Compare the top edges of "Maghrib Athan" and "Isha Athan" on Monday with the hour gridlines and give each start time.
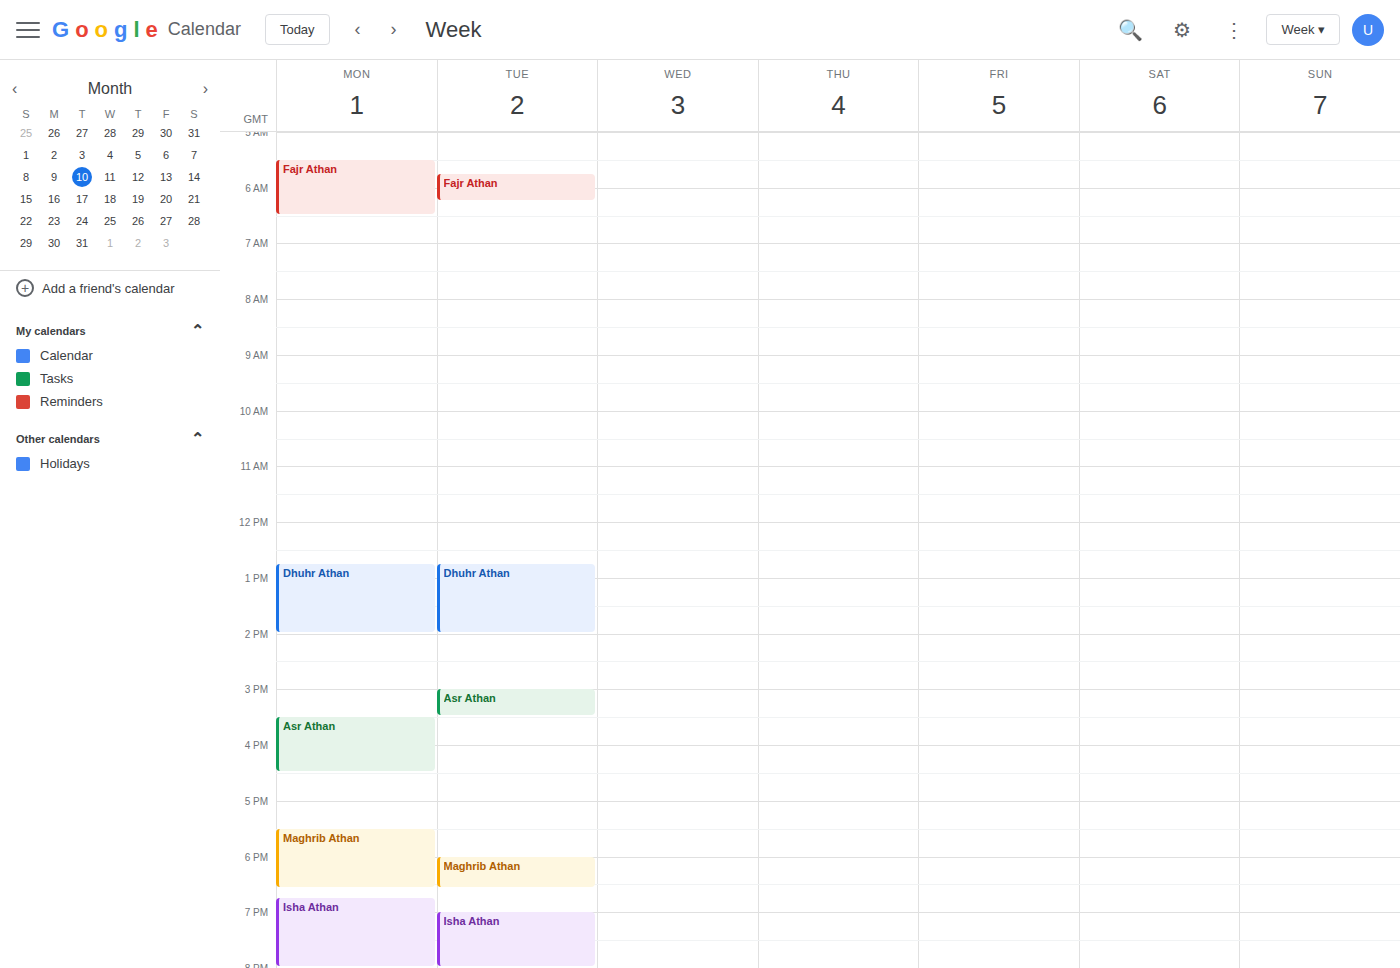
"Maghrib Athan": 5:30 PM, halfway between the 5 PM and 6 PM lines. "Isha Athan": 6:45 PM, neither: three quarters of the way from the 6 PM line to the 7 PM line.